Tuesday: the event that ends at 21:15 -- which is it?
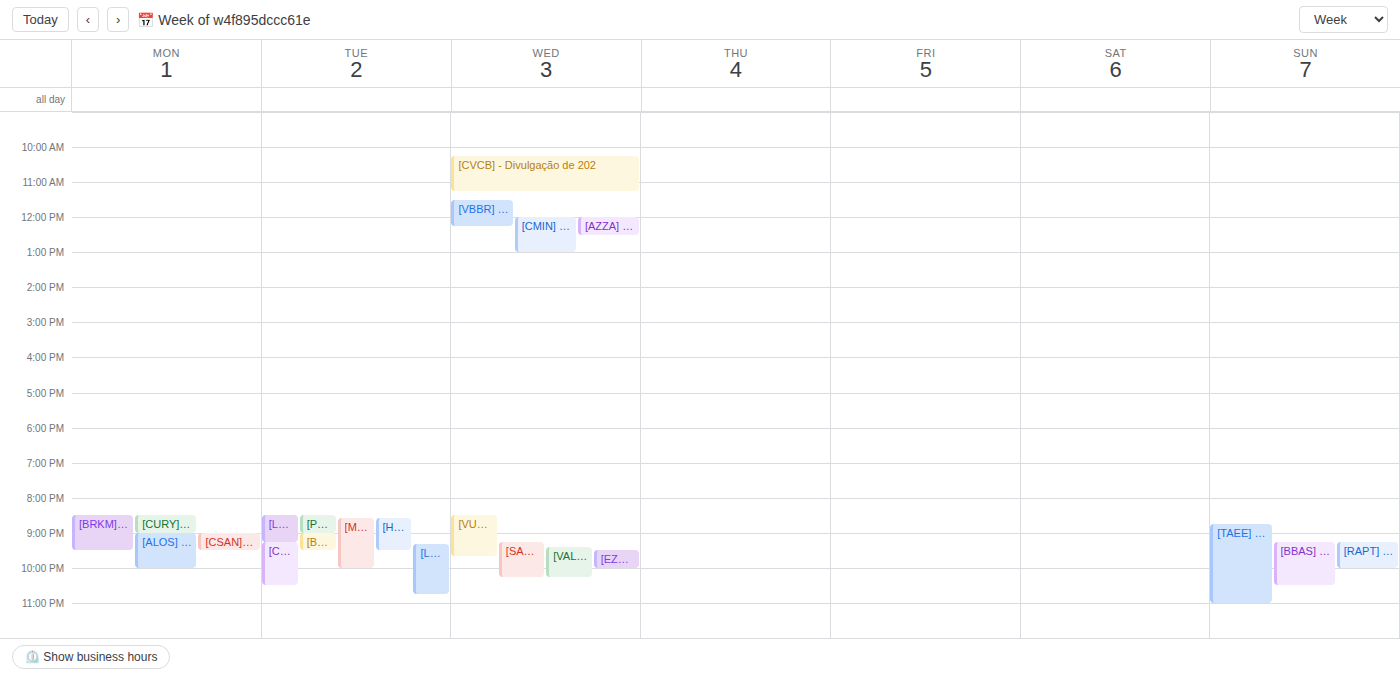
"[LEVE] - Divulgação de 202"